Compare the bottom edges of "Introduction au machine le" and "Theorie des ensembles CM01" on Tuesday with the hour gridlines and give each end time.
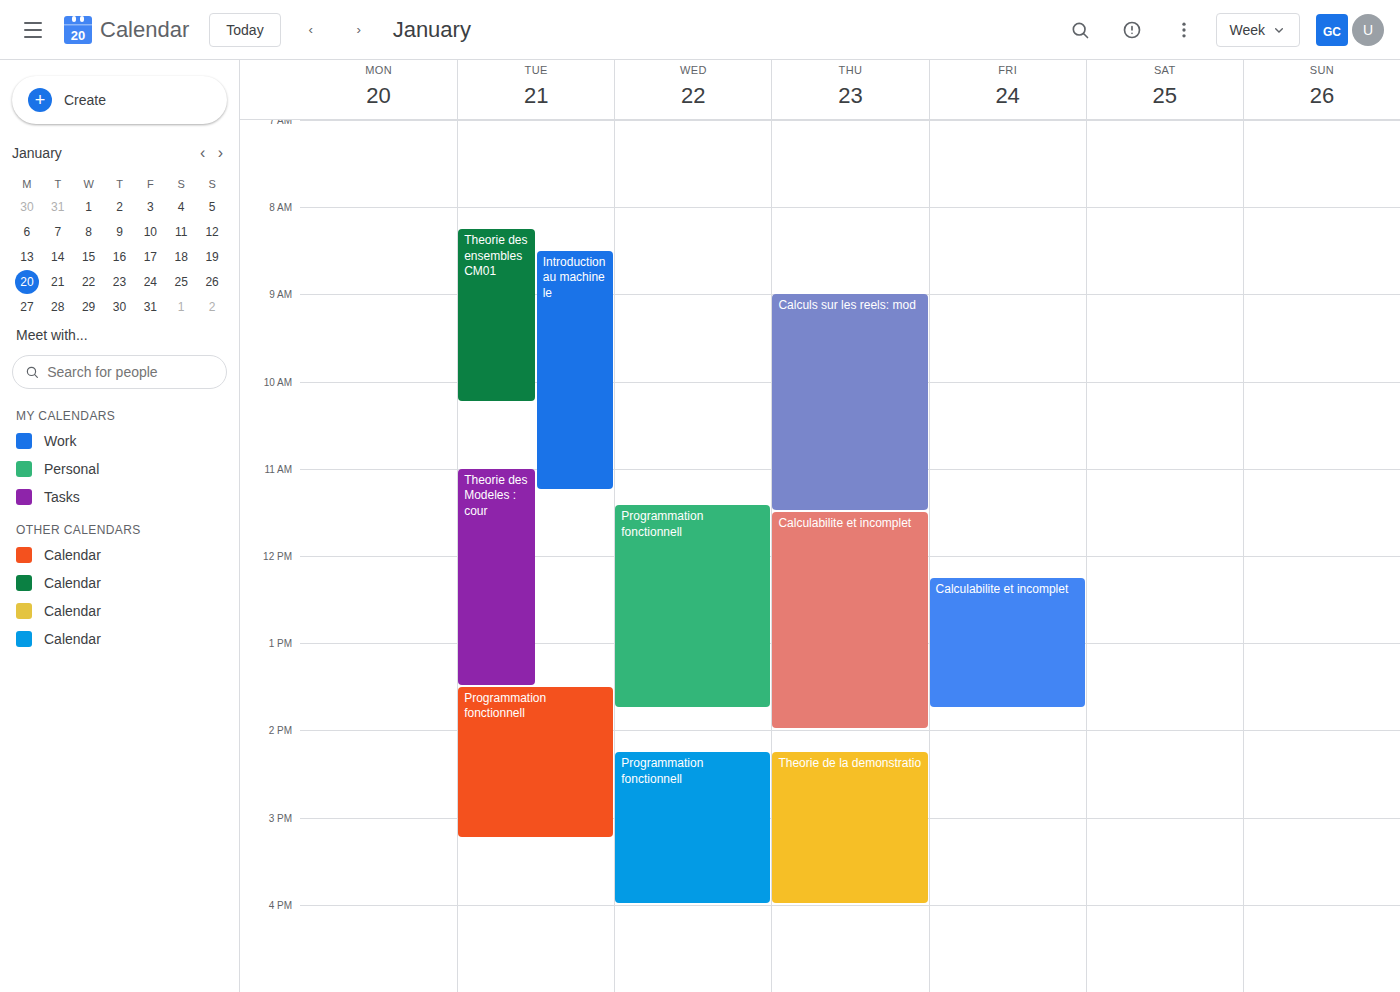
"Introduction au machine le": 11:15 AM, neither: a quarter of the way from the 11 AM line to the 12 PM line. "Theorie des ensembles CM01": 10:15 AM, neither: a quarter of the way from the 10 AM line to the 11 AM line.